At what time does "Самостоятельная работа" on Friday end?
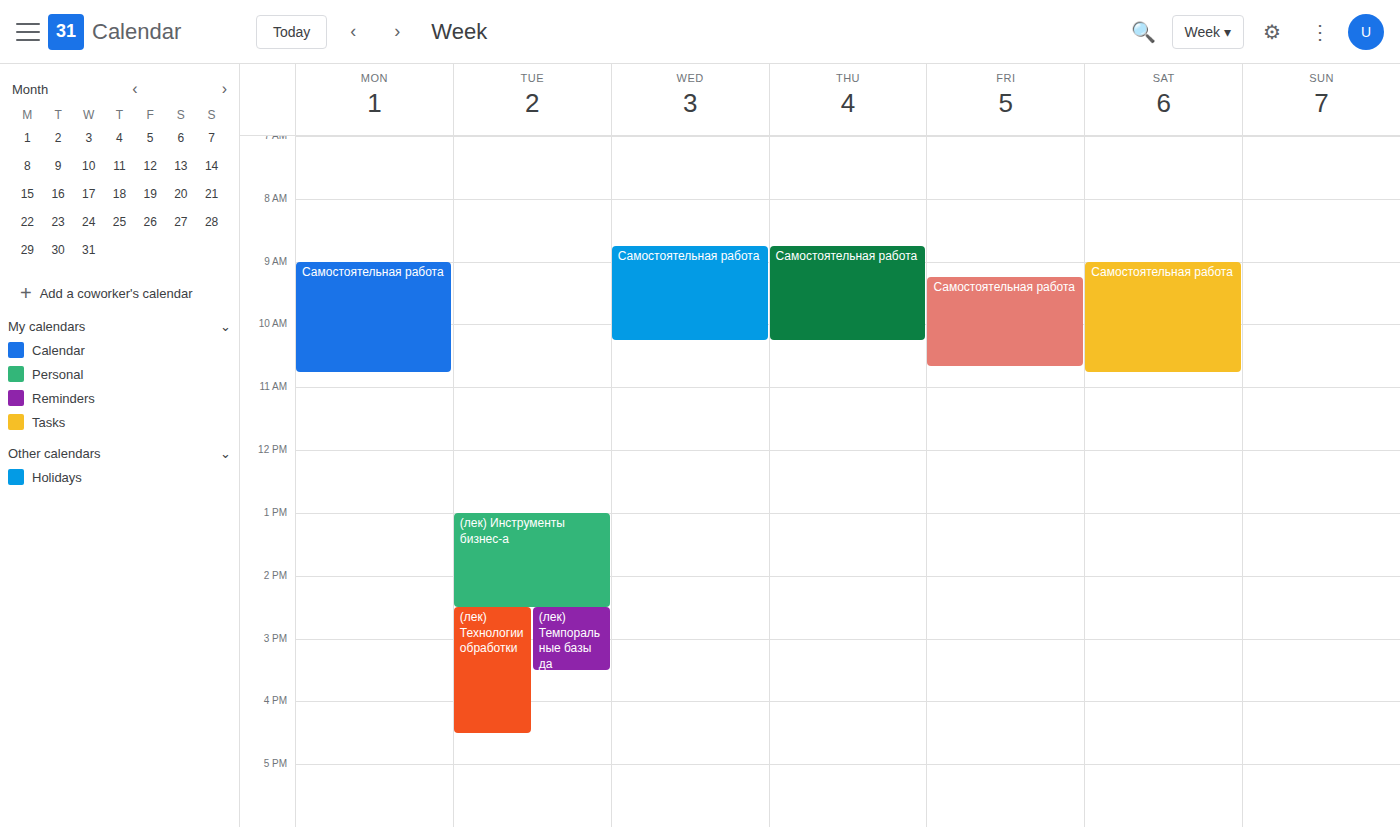
10:40 AM